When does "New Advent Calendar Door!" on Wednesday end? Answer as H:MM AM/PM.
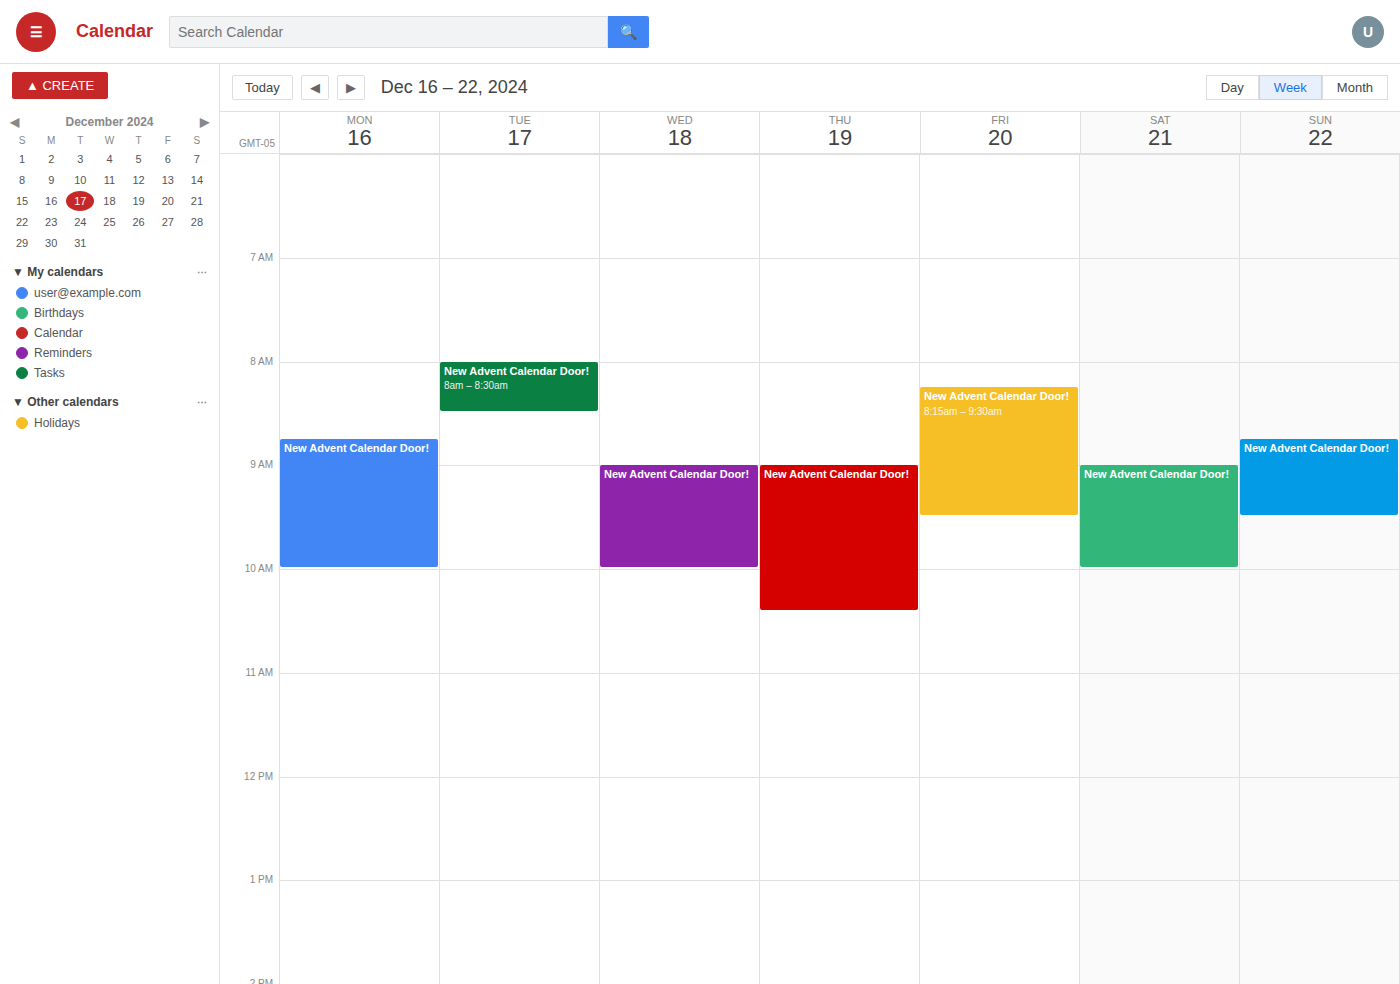
10:00 AM